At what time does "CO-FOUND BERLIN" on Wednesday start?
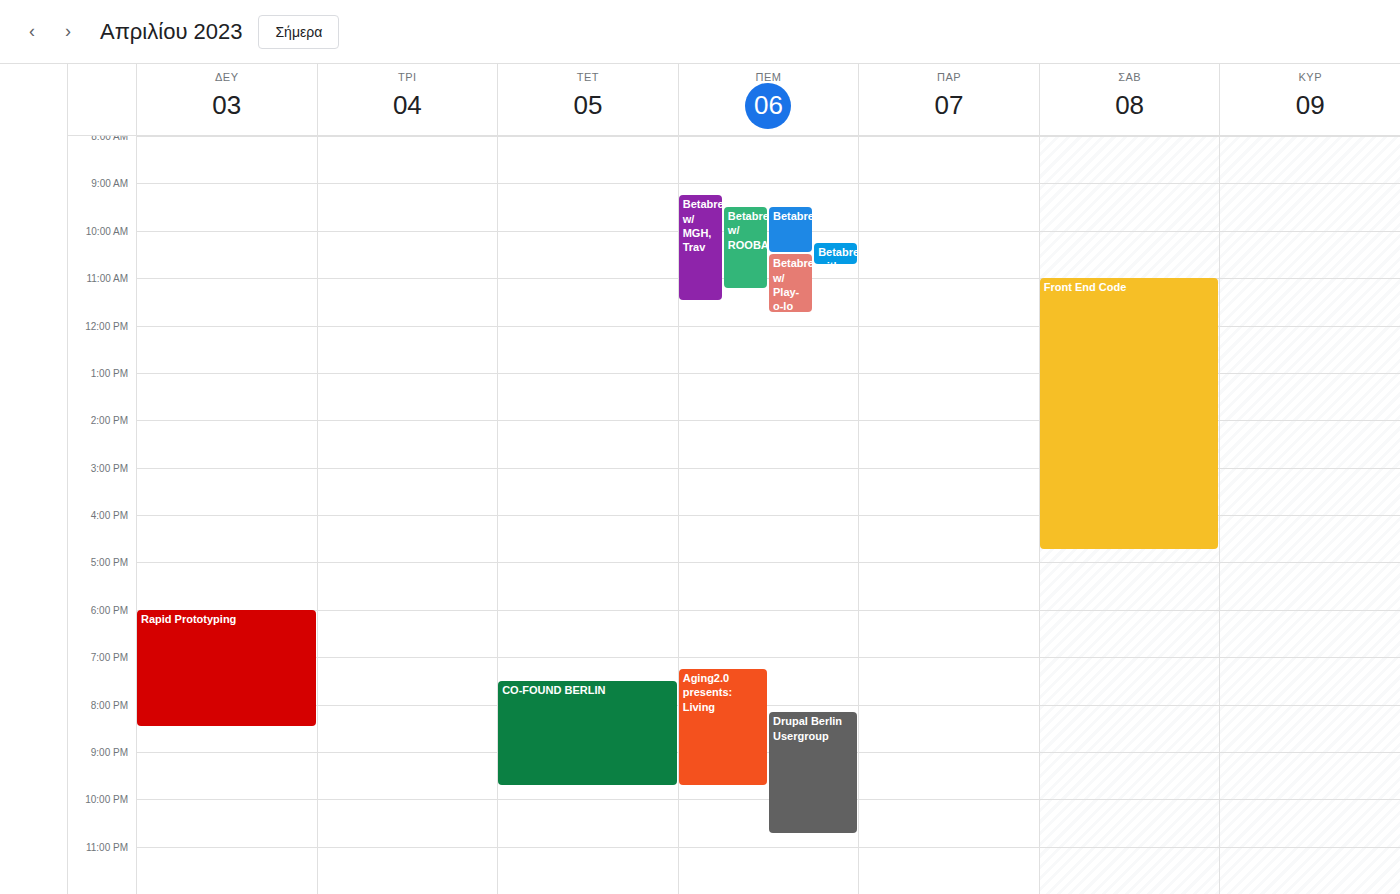
7:30 PM